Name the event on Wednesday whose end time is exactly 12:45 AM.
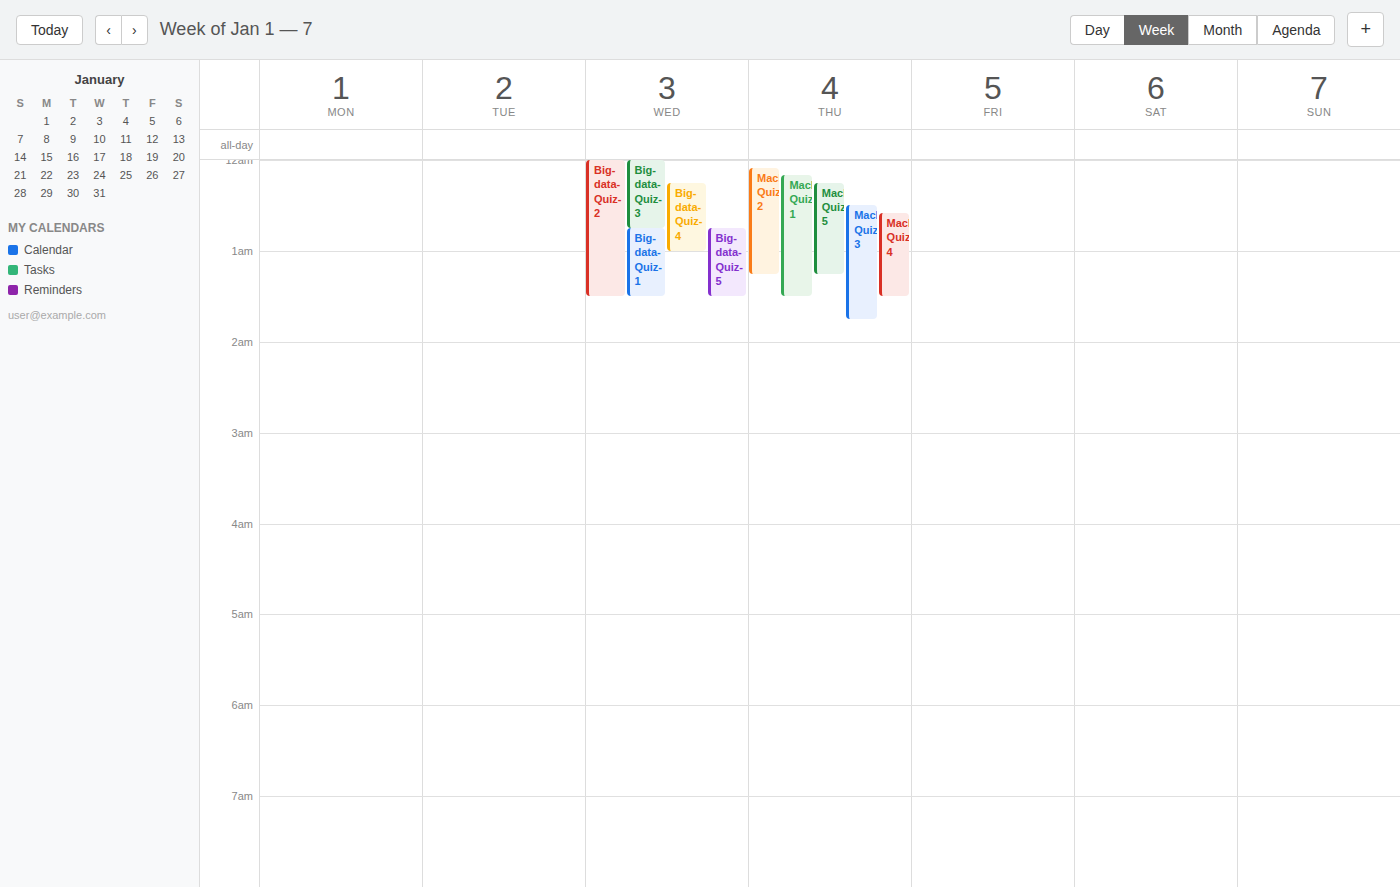
"Big-data-Quiz-3"